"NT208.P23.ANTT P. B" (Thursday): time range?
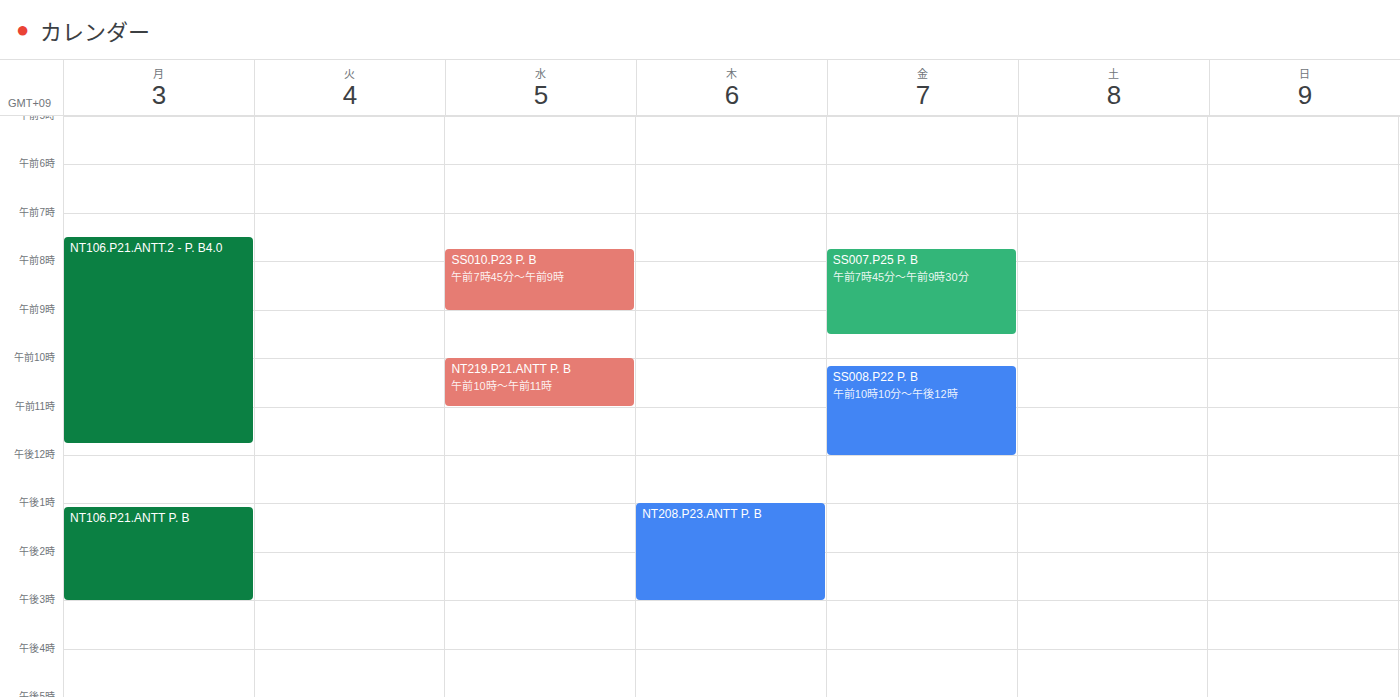
1:00 PM to 3:00 PM